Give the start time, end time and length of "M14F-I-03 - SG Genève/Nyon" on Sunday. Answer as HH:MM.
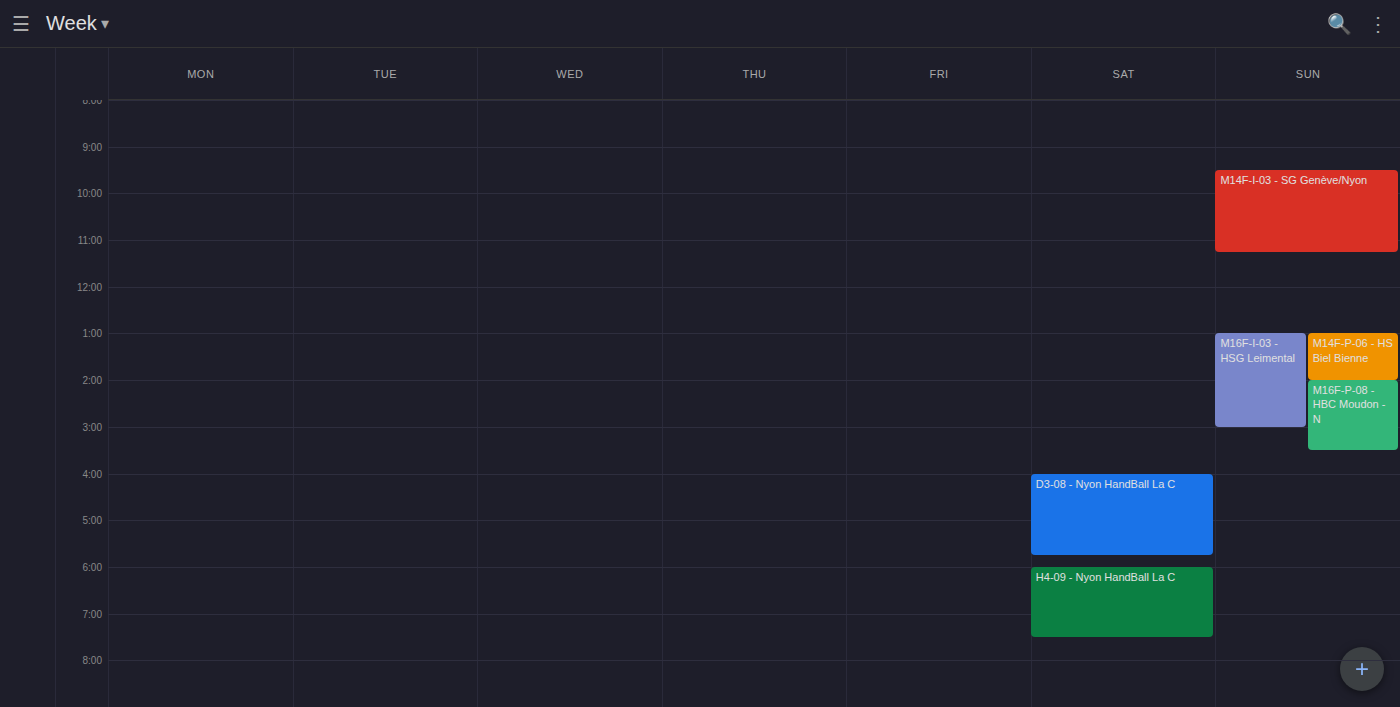
09:30 to 11:15, 1 hour 45 minutes